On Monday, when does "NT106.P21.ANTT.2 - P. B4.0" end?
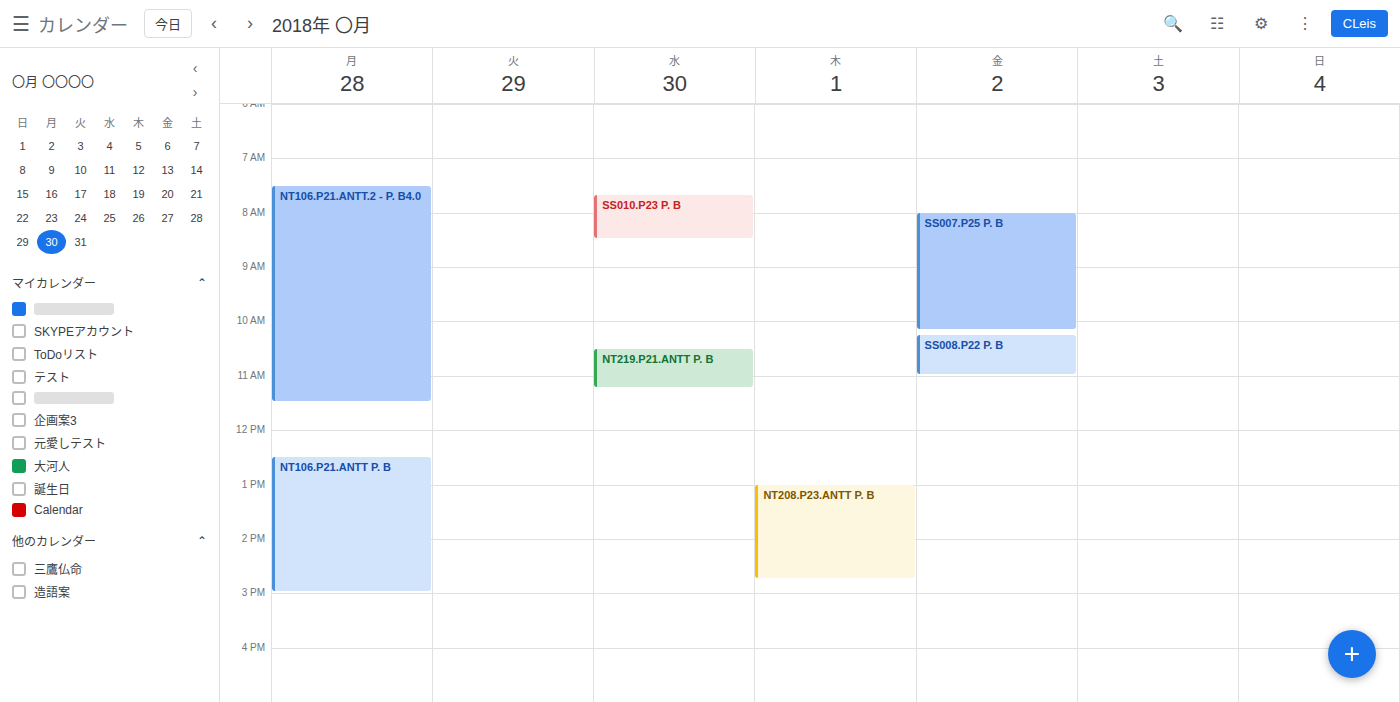
11:30 AM